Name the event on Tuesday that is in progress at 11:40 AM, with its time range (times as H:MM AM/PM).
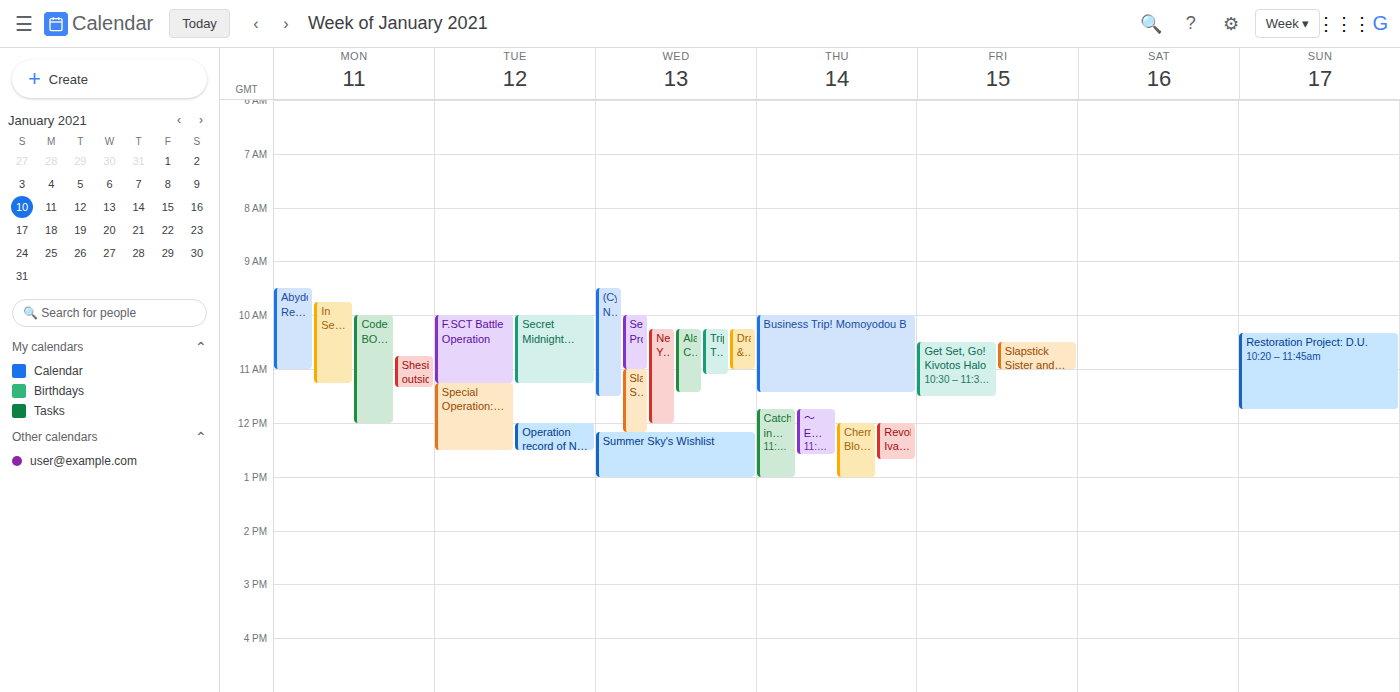
"Special Operation: Decagra", 11:15 AM to 12:30 PM